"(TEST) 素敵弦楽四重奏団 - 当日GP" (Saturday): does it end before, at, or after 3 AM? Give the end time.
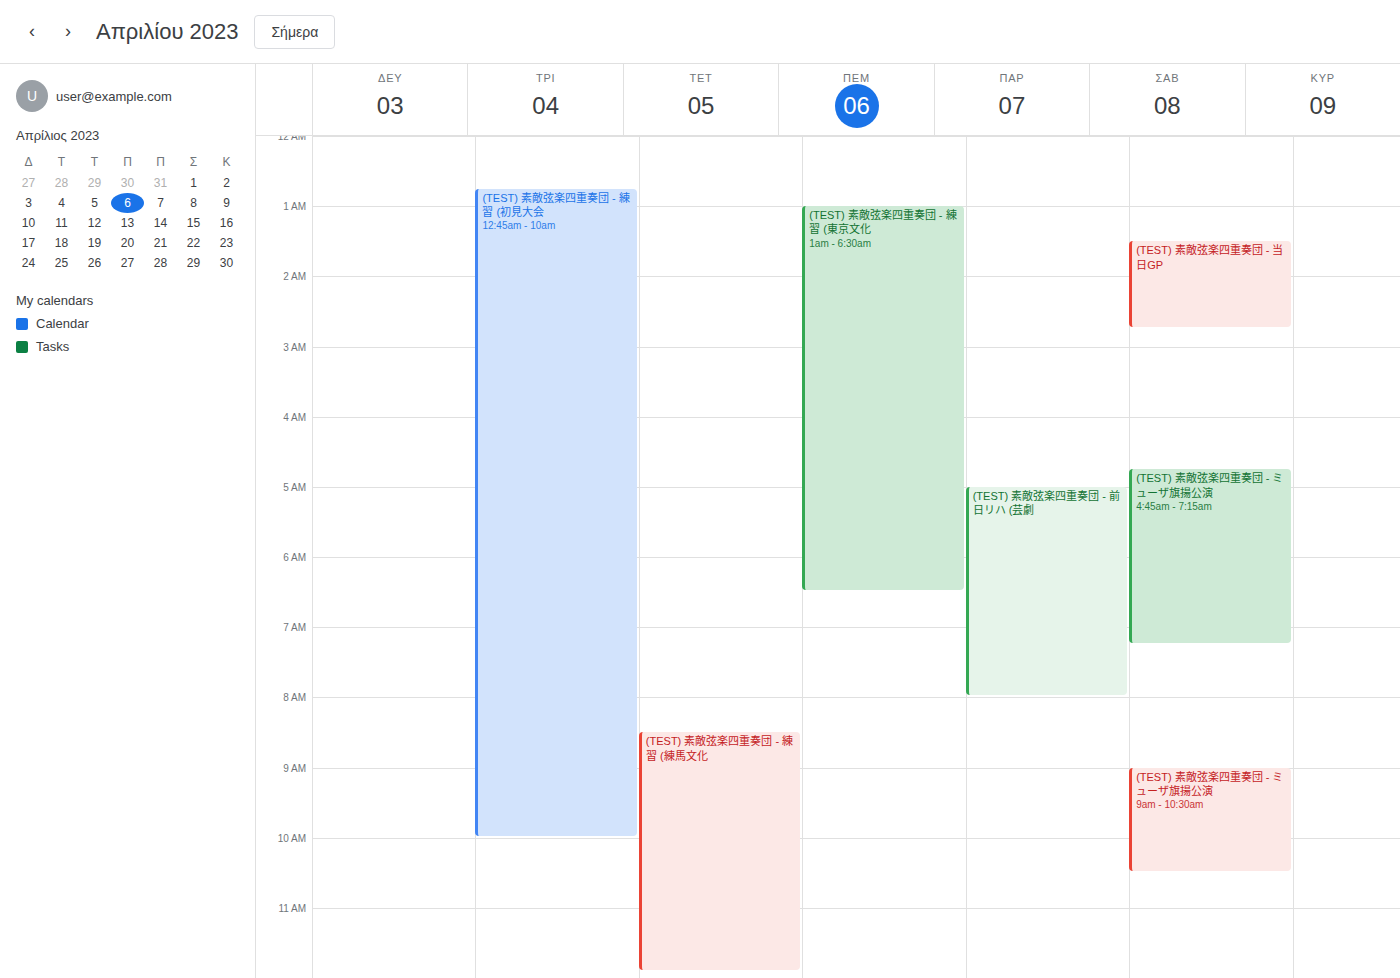
2:45 AM -- before 3 AM, 15 minutes above the 3 AM line.